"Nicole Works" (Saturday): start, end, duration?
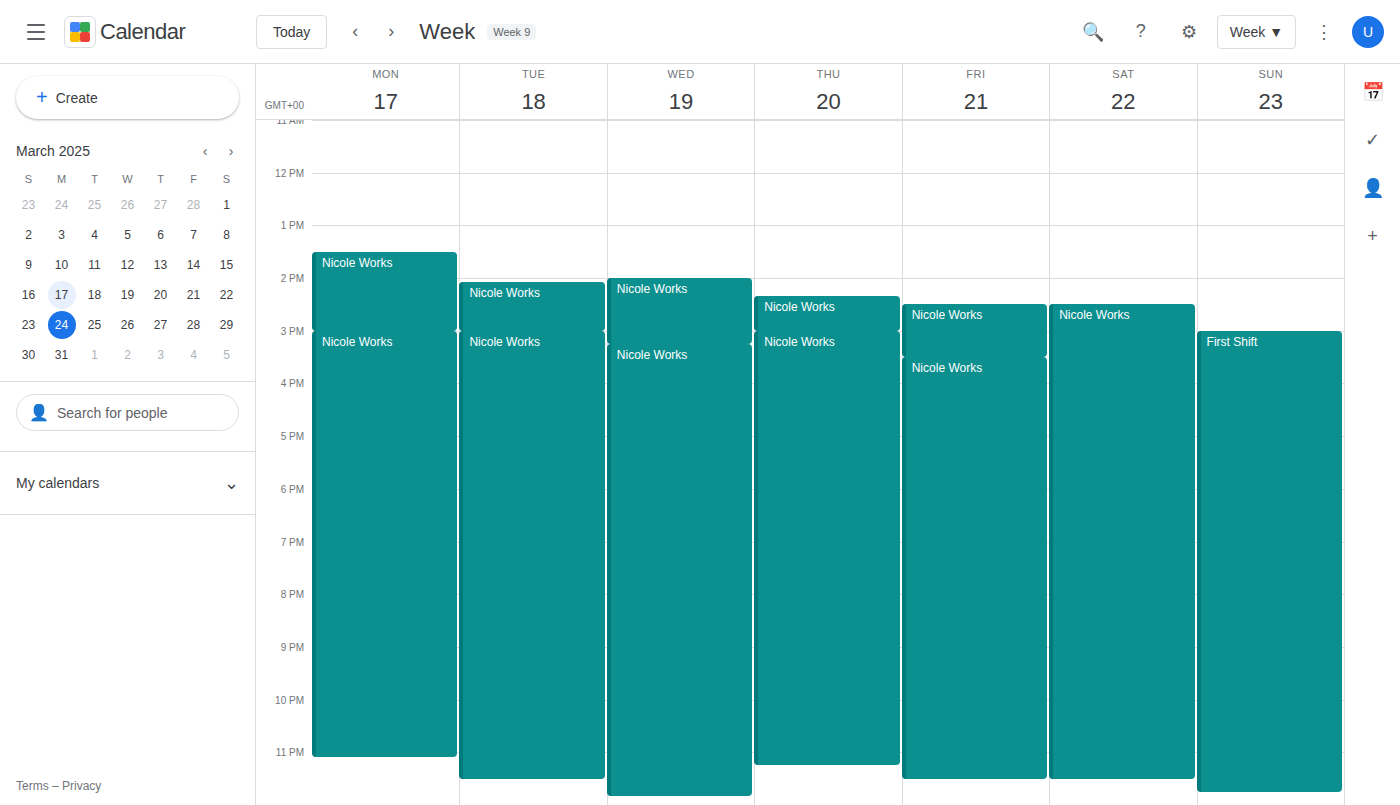
2:30 PM to 11:30 PM, 9 hours